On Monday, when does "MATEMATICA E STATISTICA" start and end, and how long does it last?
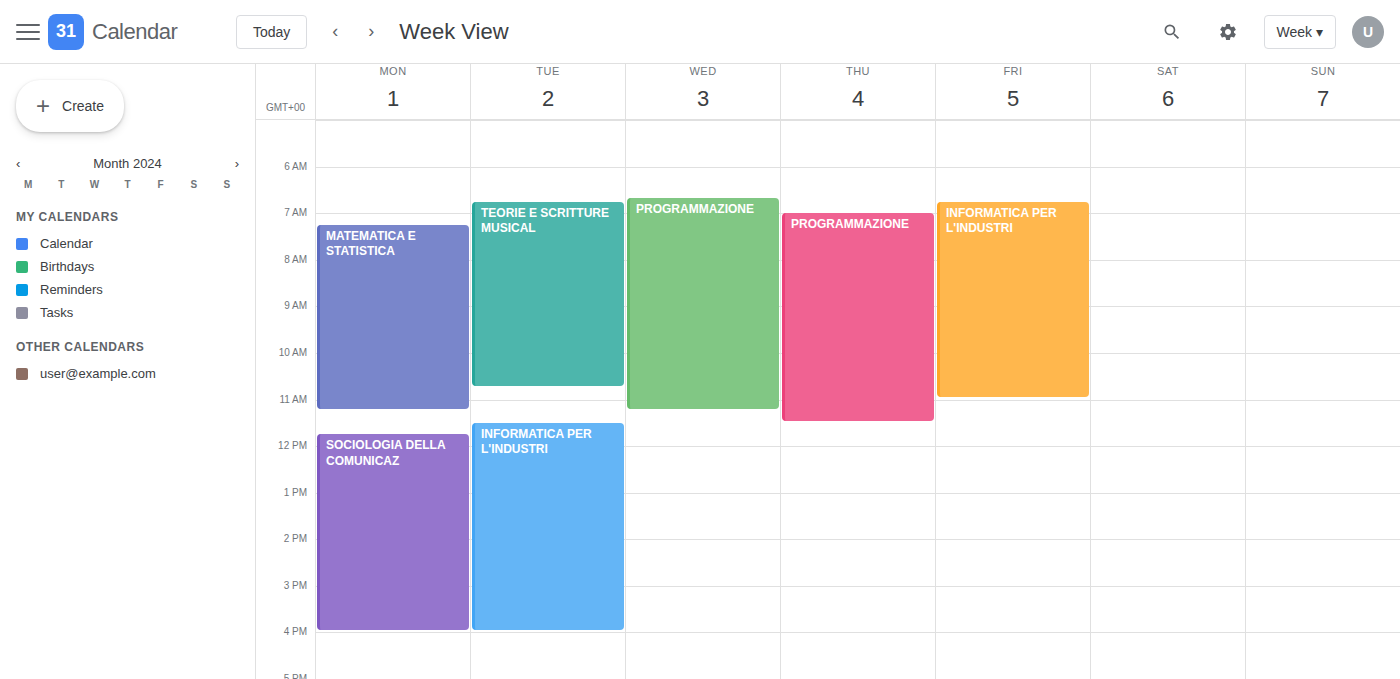
7:15 AM to 11:15 AM, 4 hours